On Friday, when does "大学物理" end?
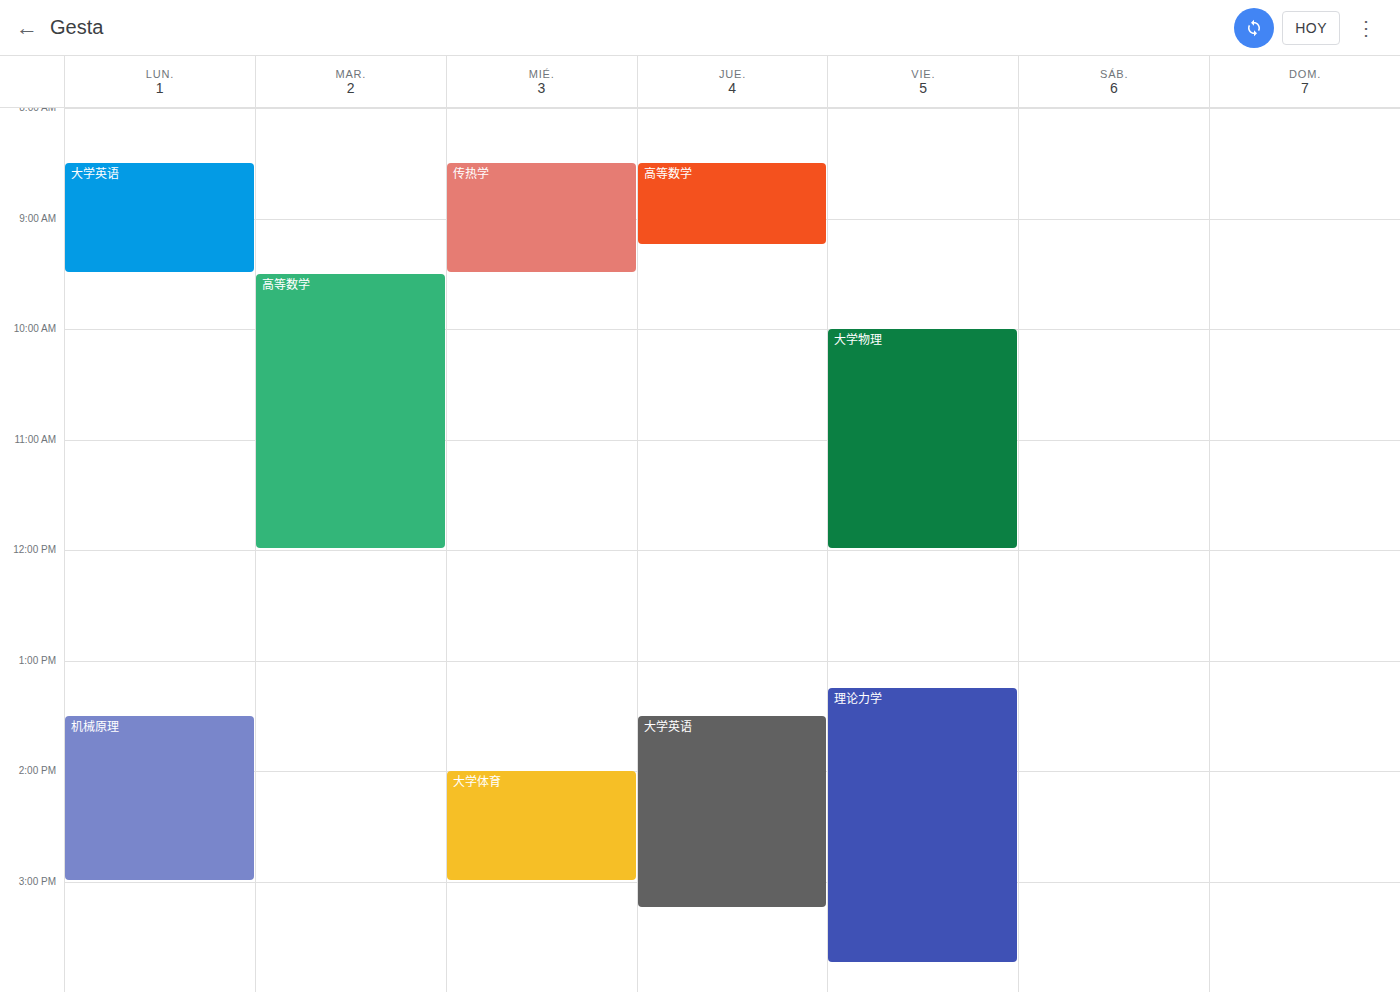
12:00 PM